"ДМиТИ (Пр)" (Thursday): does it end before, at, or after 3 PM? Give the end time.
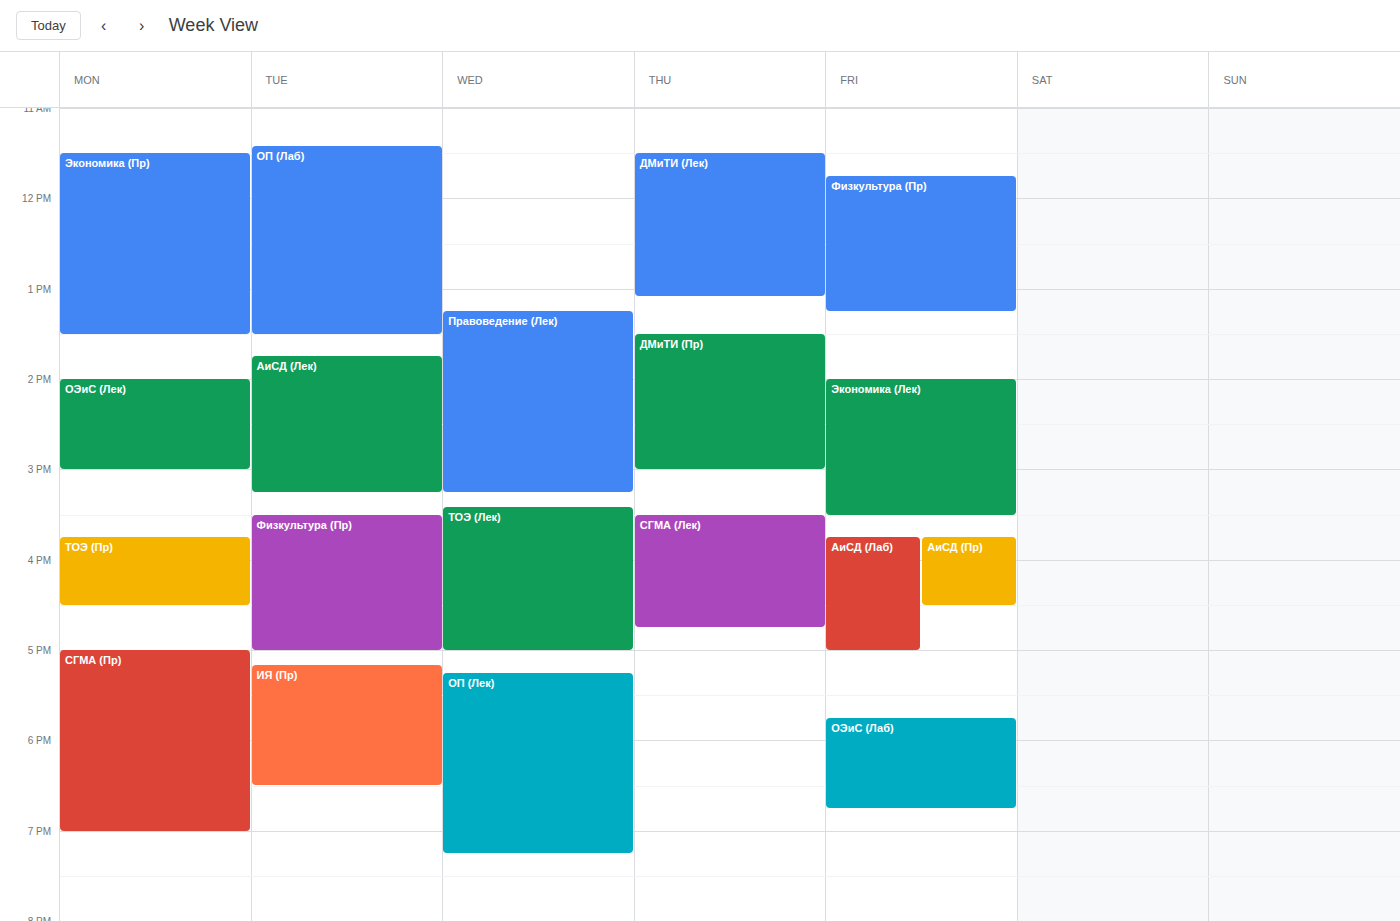
3:00 PM -- exactly at 3 PM, on the 3 PM line.